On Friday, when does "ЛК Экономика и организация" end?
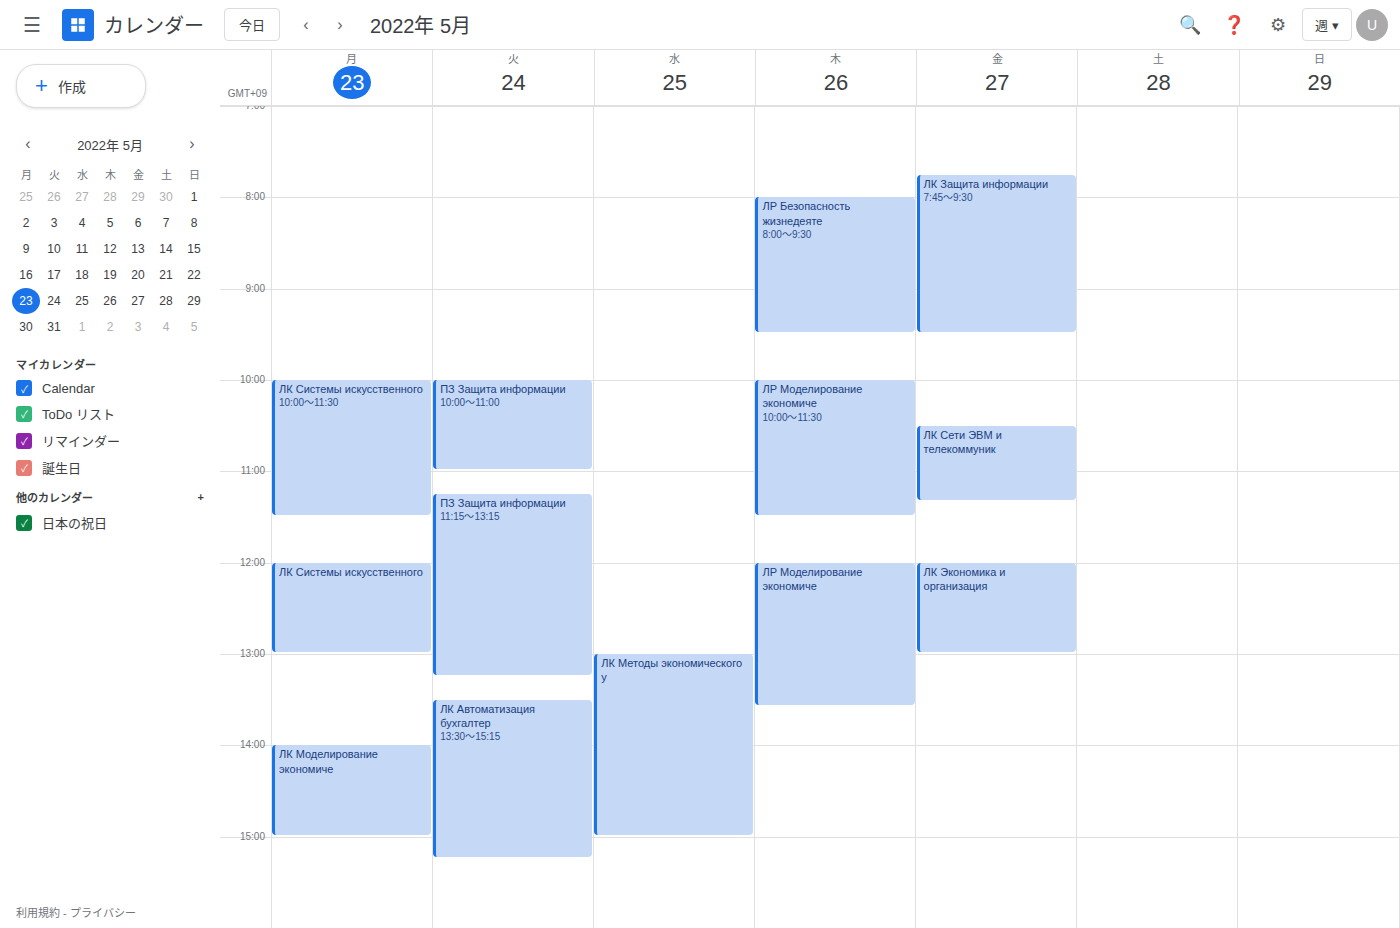
1:00 PM